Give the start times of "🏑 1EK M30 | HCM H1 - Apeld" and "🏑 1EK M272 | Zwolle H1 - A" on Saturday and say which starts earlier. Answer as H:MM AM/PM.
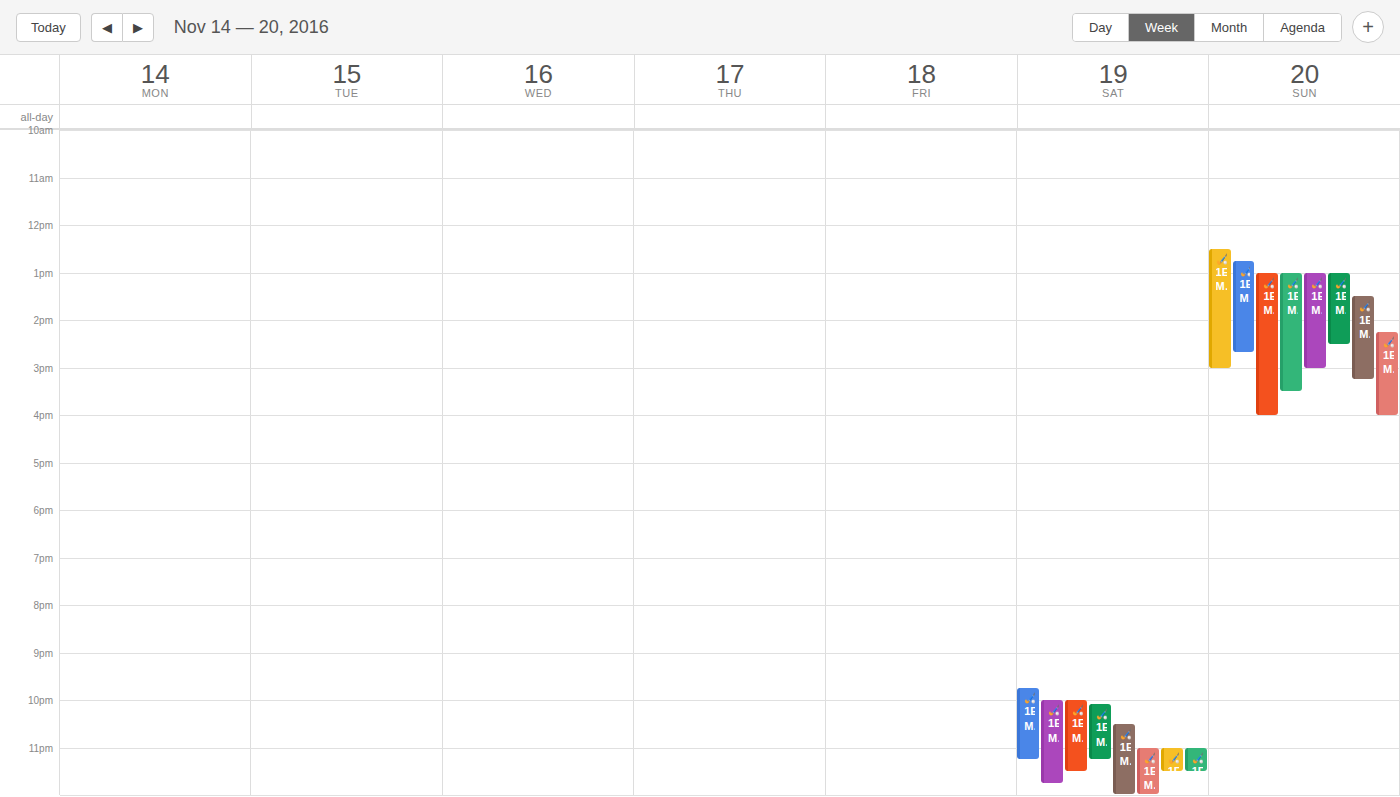
"🏑 1EK M30 | HCM H1 - Apeld" 10:05 PM; "🏑 1EK M272 | Zwolle H1 - A" 11:00 PM.